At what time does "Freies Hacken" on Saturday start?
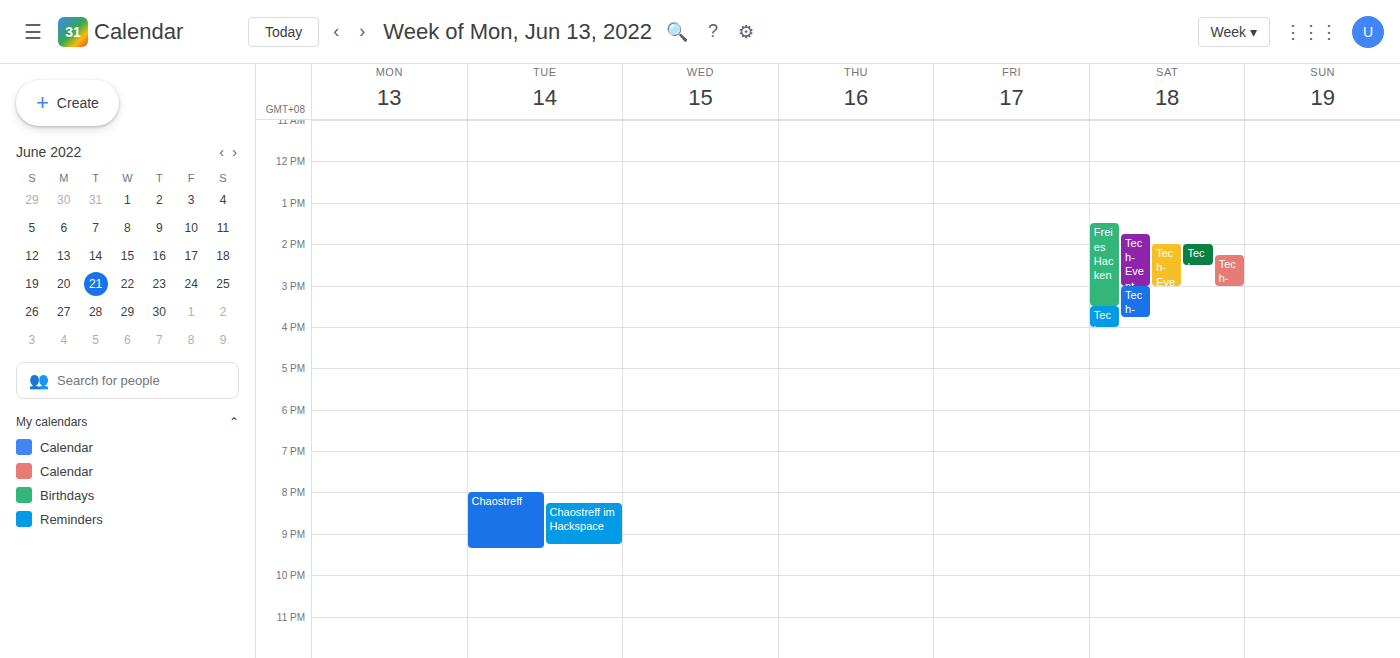
1:30 PM